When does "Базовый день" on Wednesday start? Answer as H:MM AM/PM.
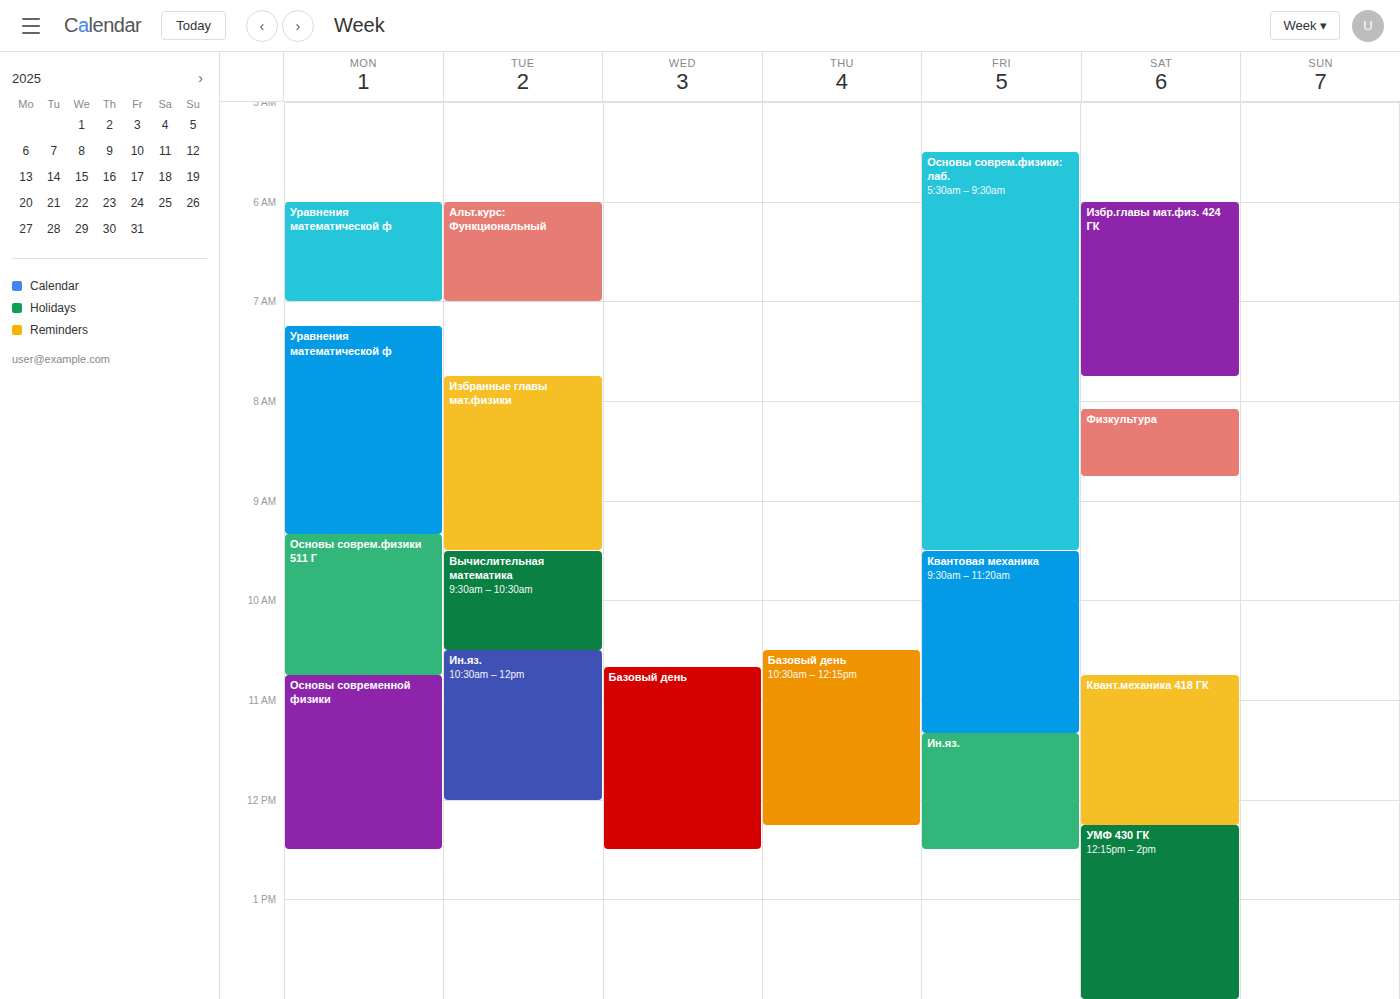
10:40 AM